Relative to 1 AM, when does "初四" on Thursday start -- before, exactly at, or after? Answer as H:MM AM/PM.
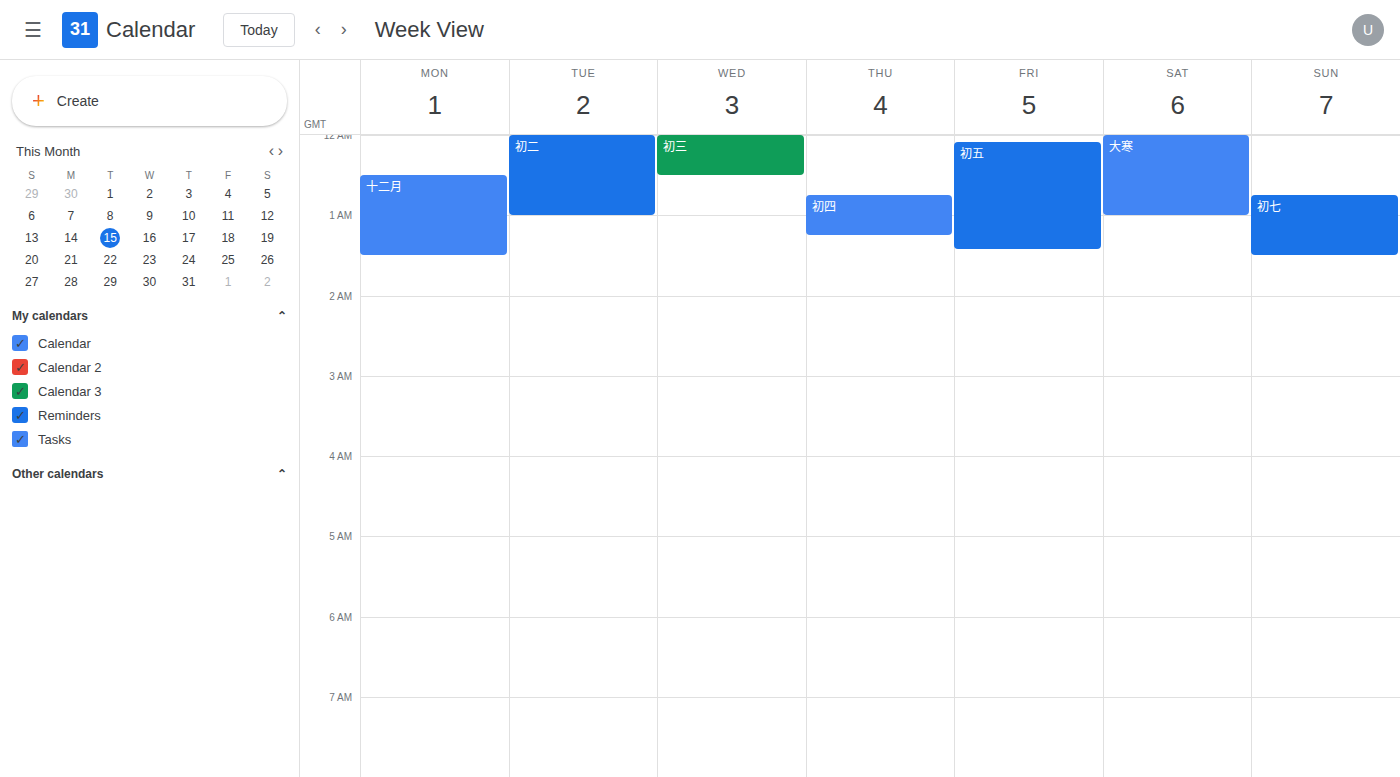
12:45 AM -- before 1 AM, 15 minutes above the 1 AM line.